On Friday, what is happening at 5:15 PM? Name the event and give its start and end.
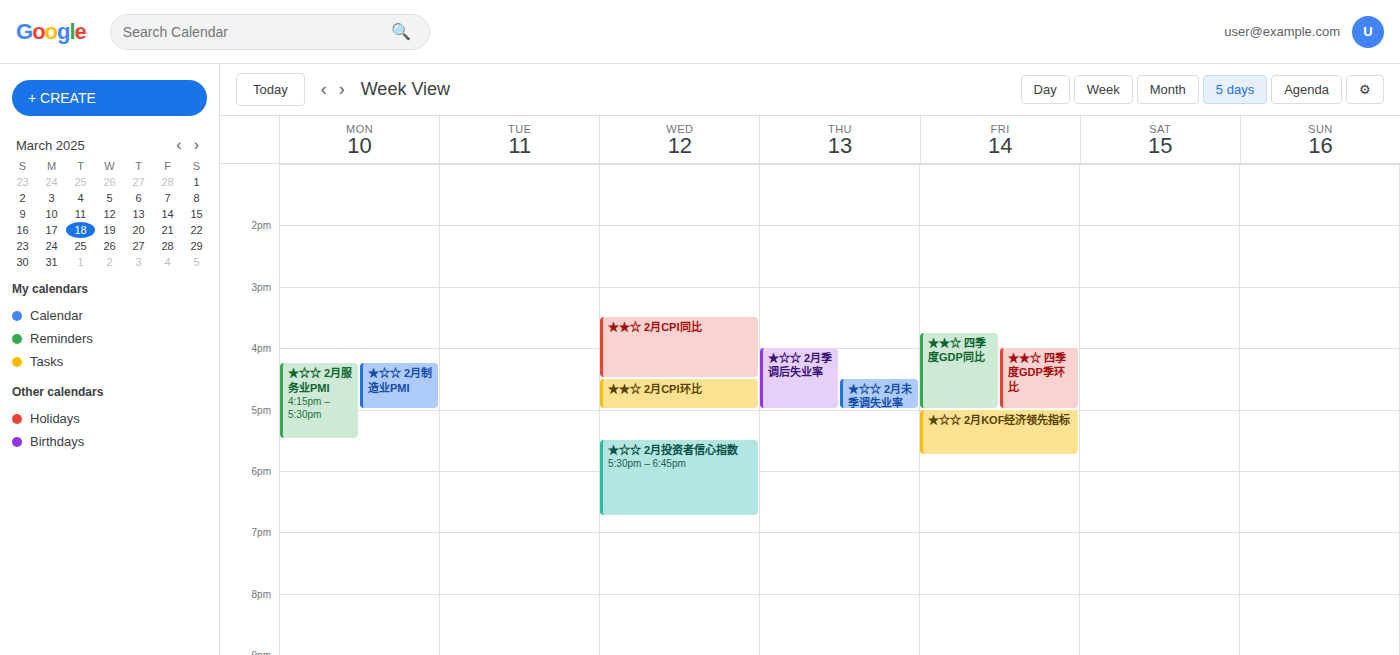
"★☆☆ 2月KOF经济领先指标", 5:00 PM to 5:45 PM